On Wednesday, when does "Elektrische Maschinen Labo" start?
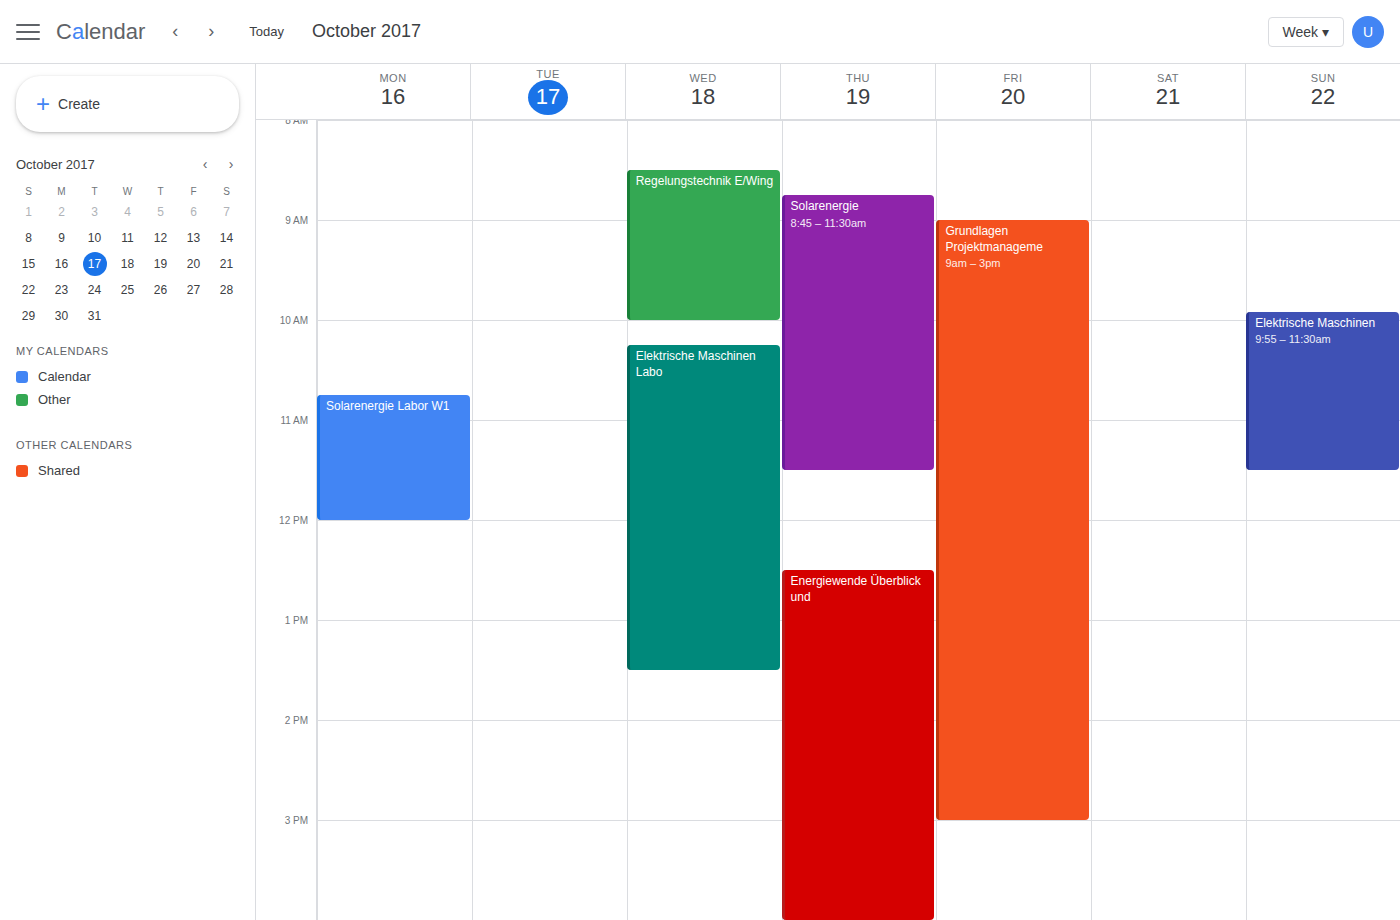
10:15 AM